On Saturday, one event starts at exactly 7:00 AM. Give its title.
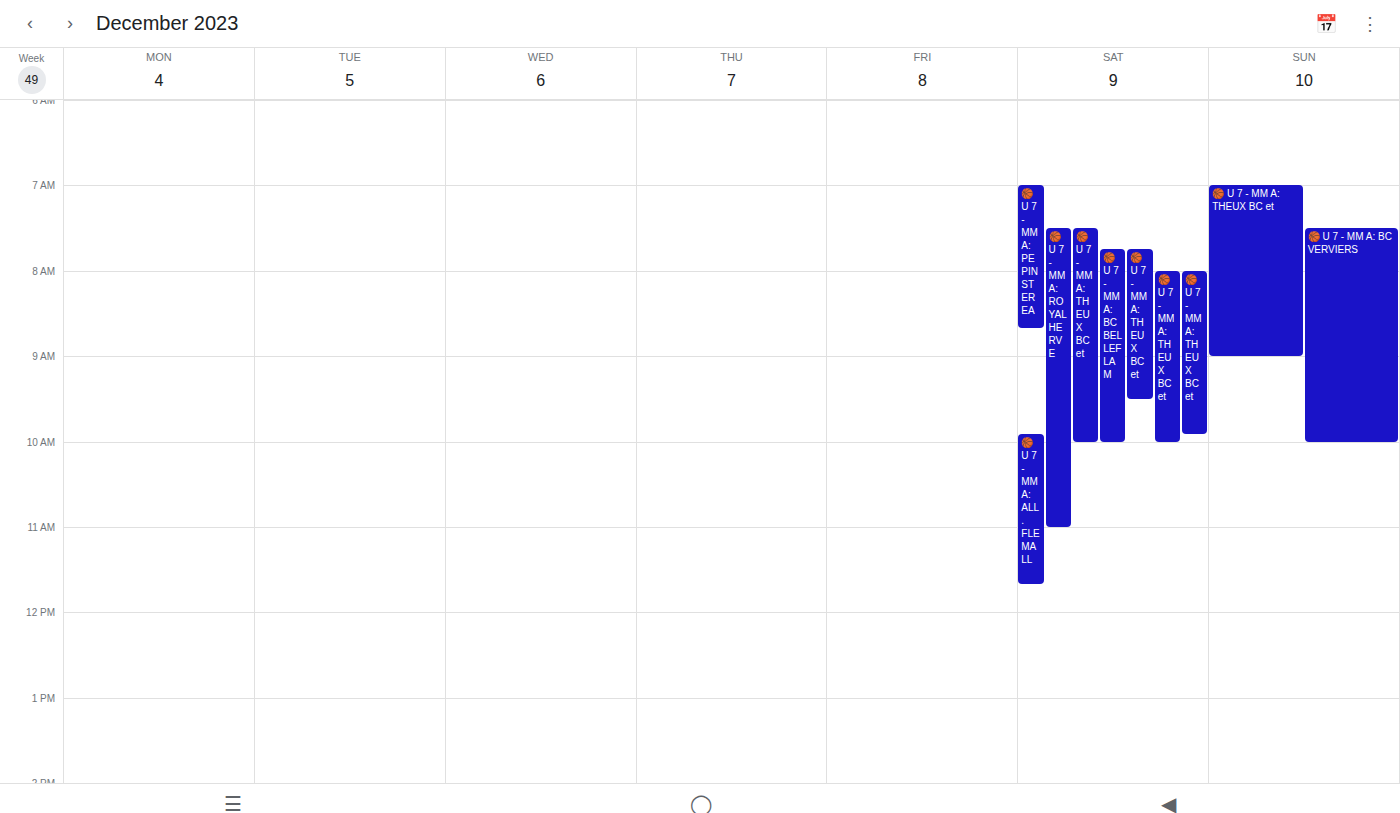
"🏀 U 7 - MM A: PEPINSTER EA"